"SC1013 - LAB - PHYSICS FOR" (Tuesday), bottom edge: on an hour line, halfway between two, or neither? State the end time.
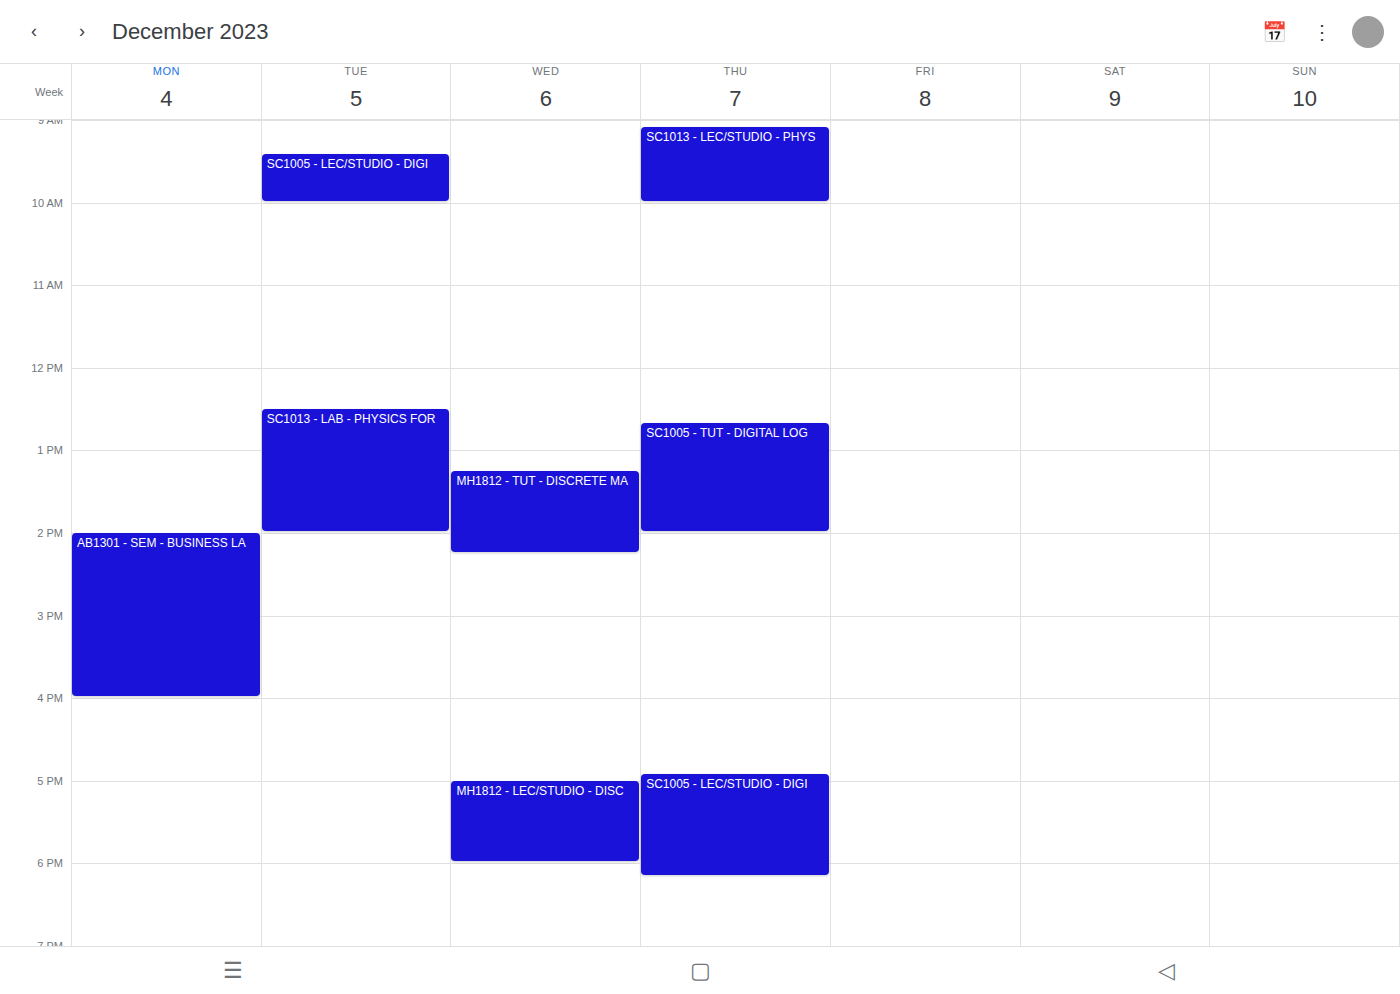
2:00 PM -- exactly on the 2 PM line.